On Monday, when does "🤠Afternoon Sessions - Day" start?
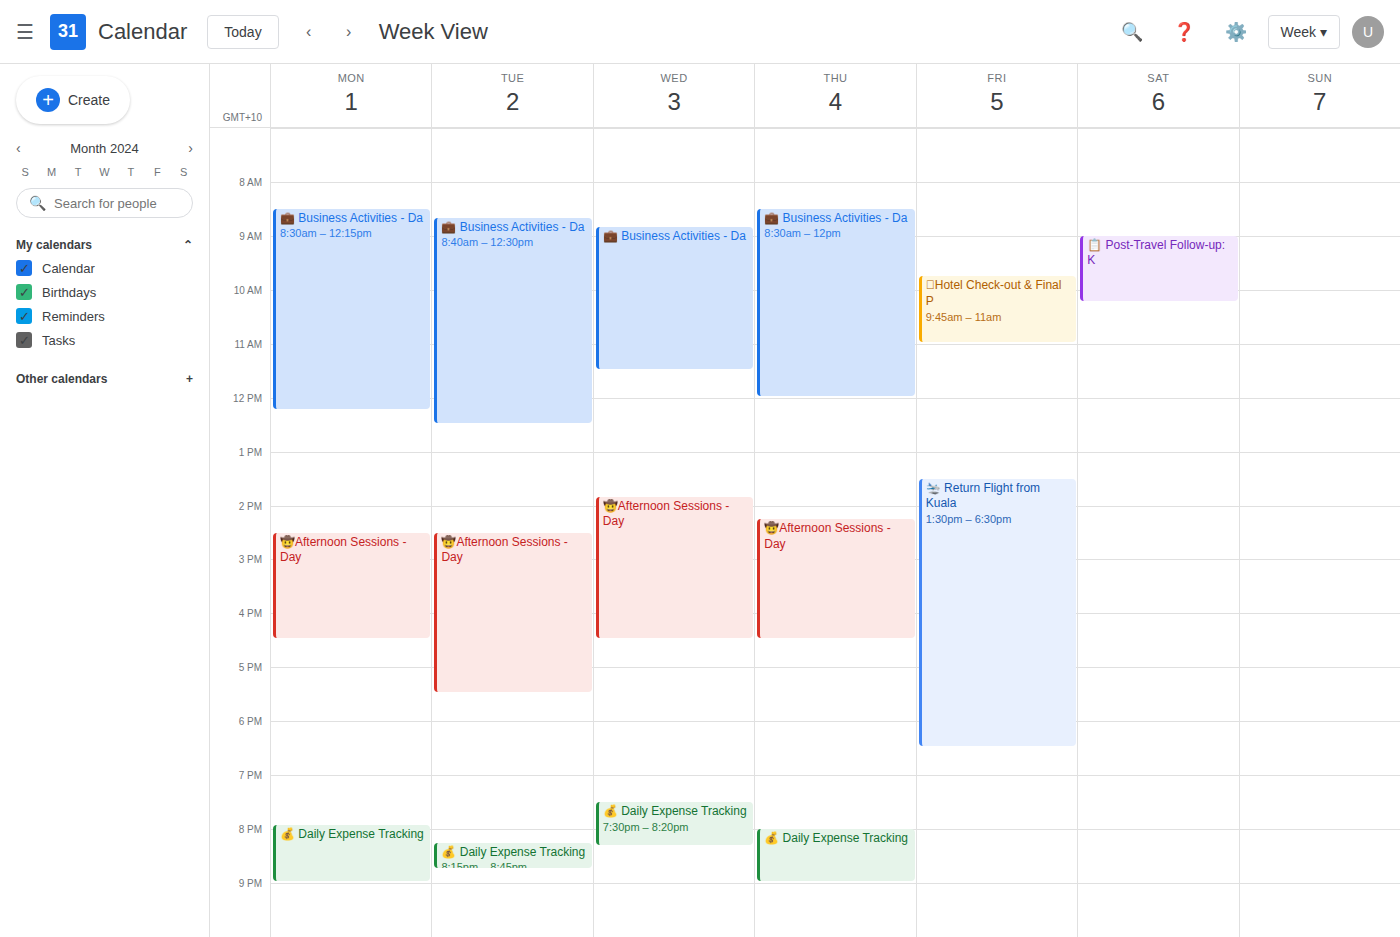
2:30 PM